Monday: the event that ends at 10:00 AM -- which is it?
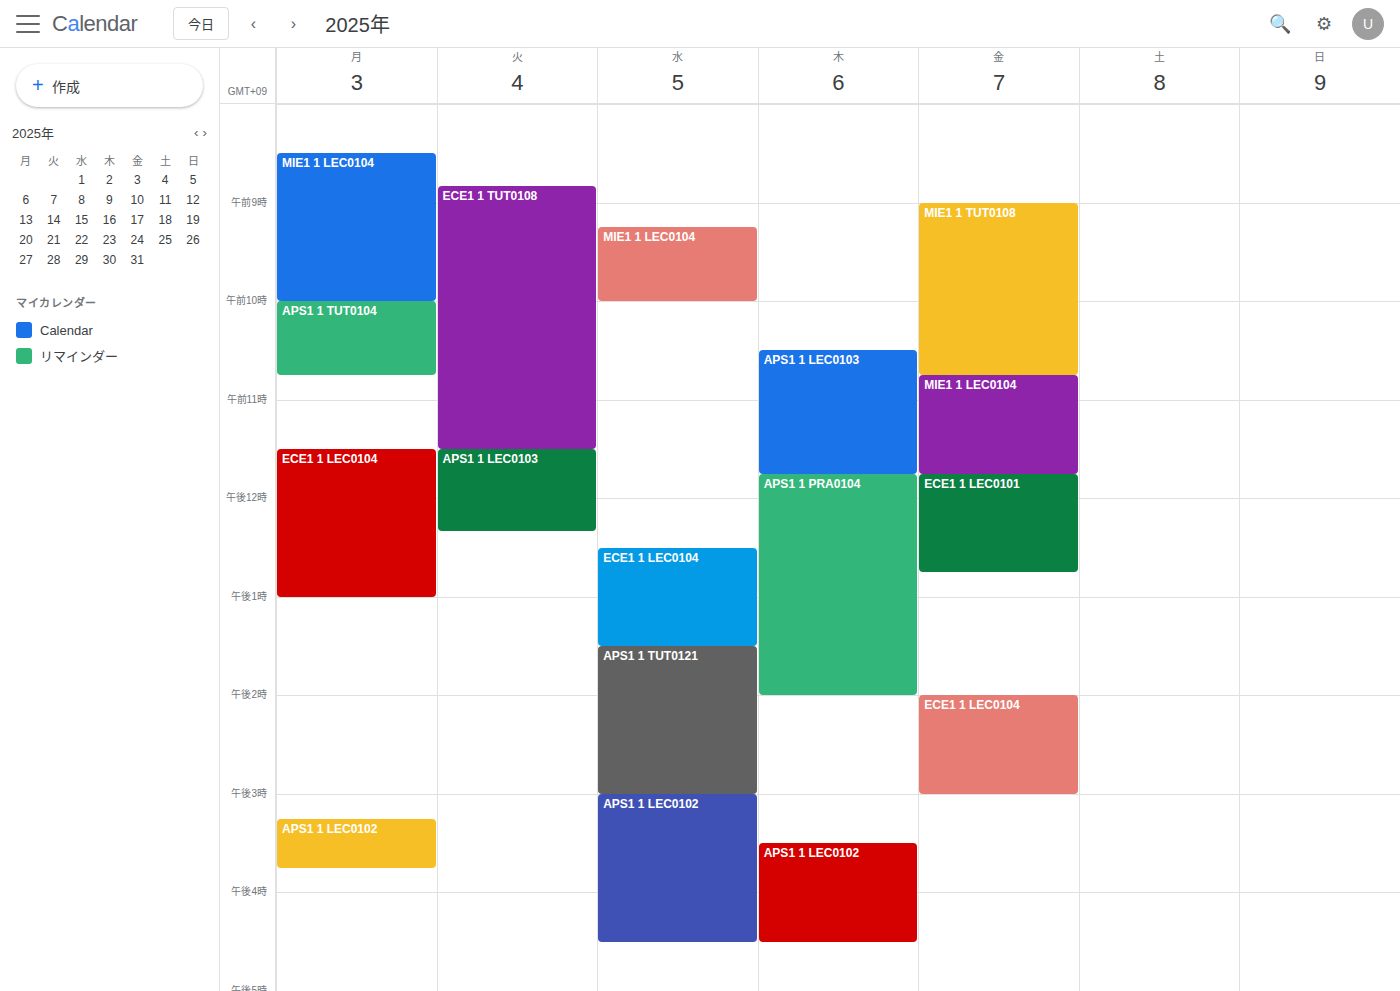
"MIE1 1 LEC0104"